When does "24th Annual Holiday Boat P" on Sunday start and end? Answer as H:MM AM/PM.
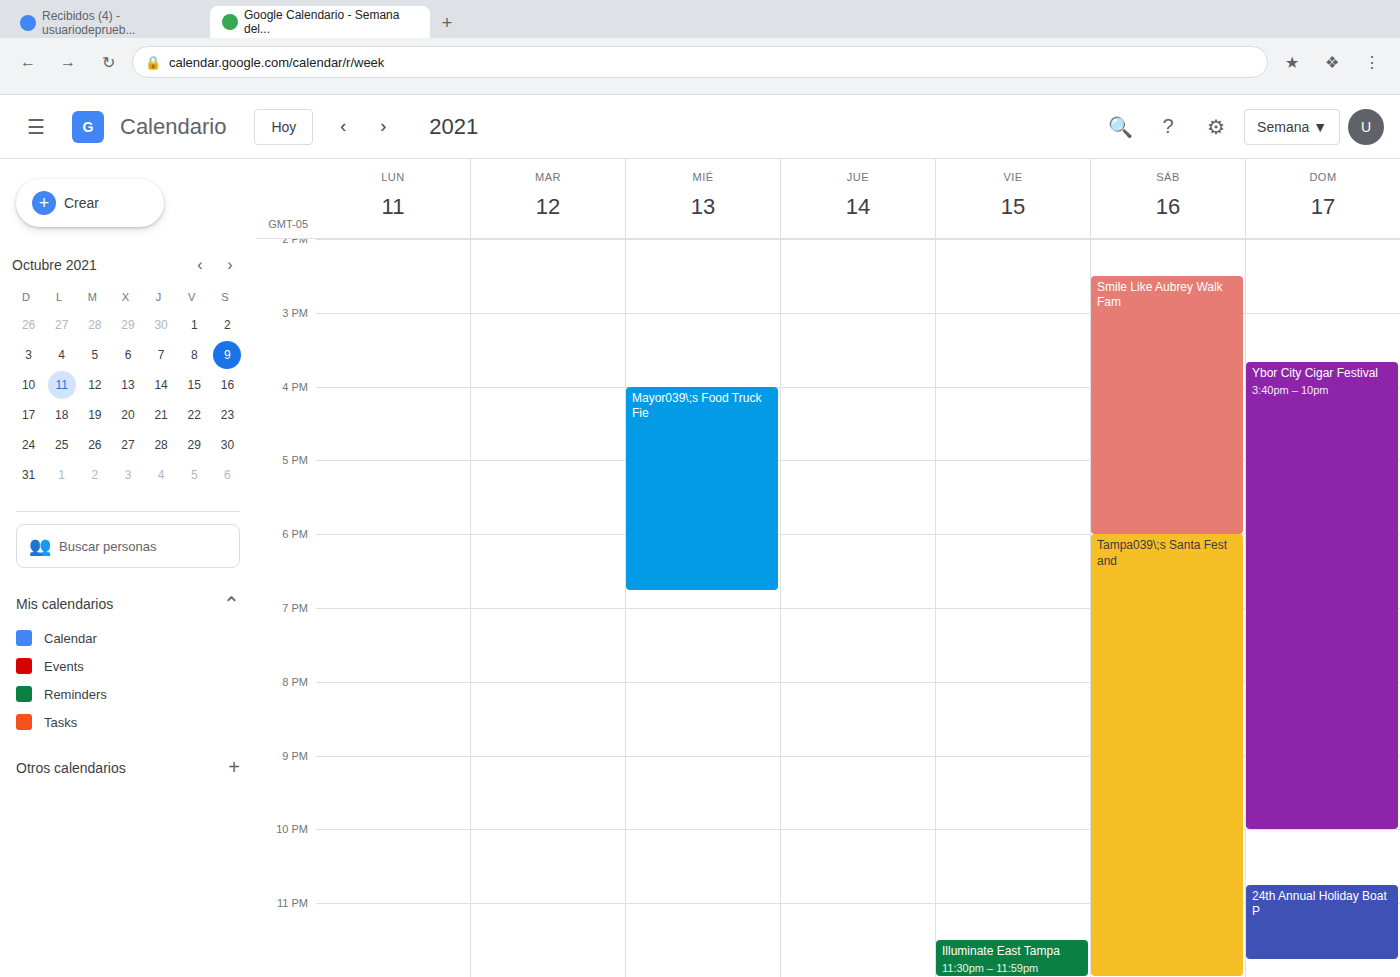
10:45 PM to 11:45 PM